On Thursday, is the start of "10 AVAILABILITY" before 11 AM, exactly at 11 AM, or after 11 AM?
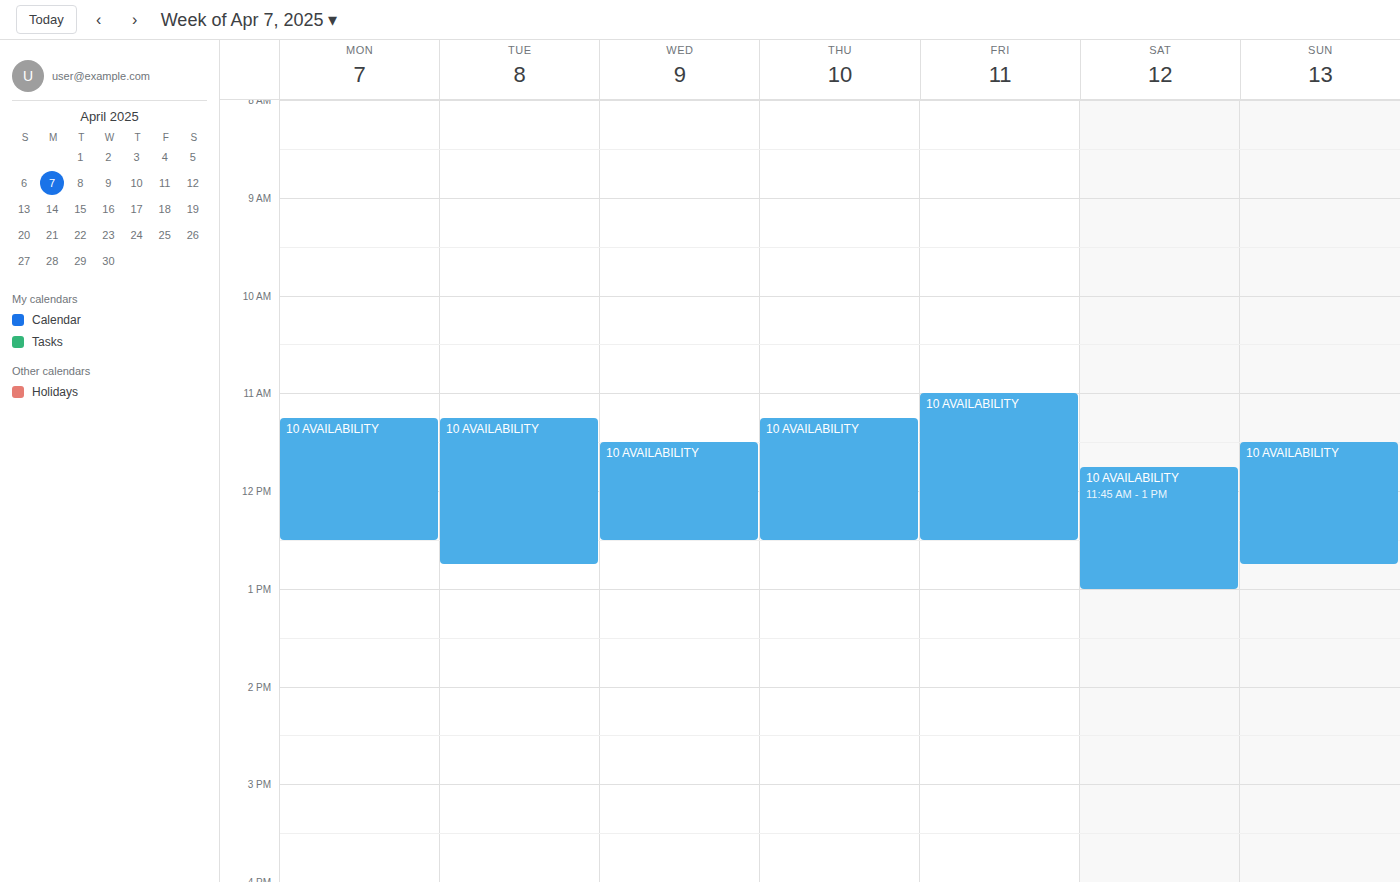
11:15 AM -- after 11 AM, 15 minutes below the 11 AM line.